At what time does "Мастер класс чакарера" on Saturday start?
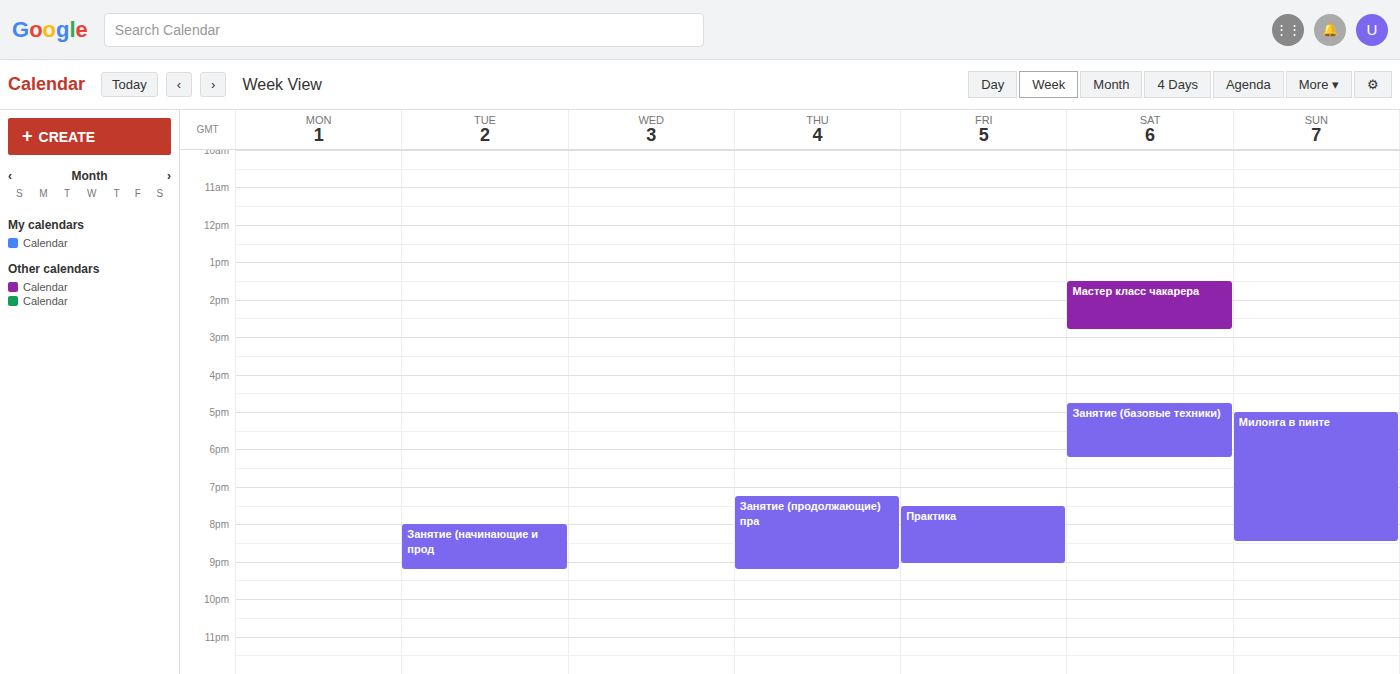
1:30 PM